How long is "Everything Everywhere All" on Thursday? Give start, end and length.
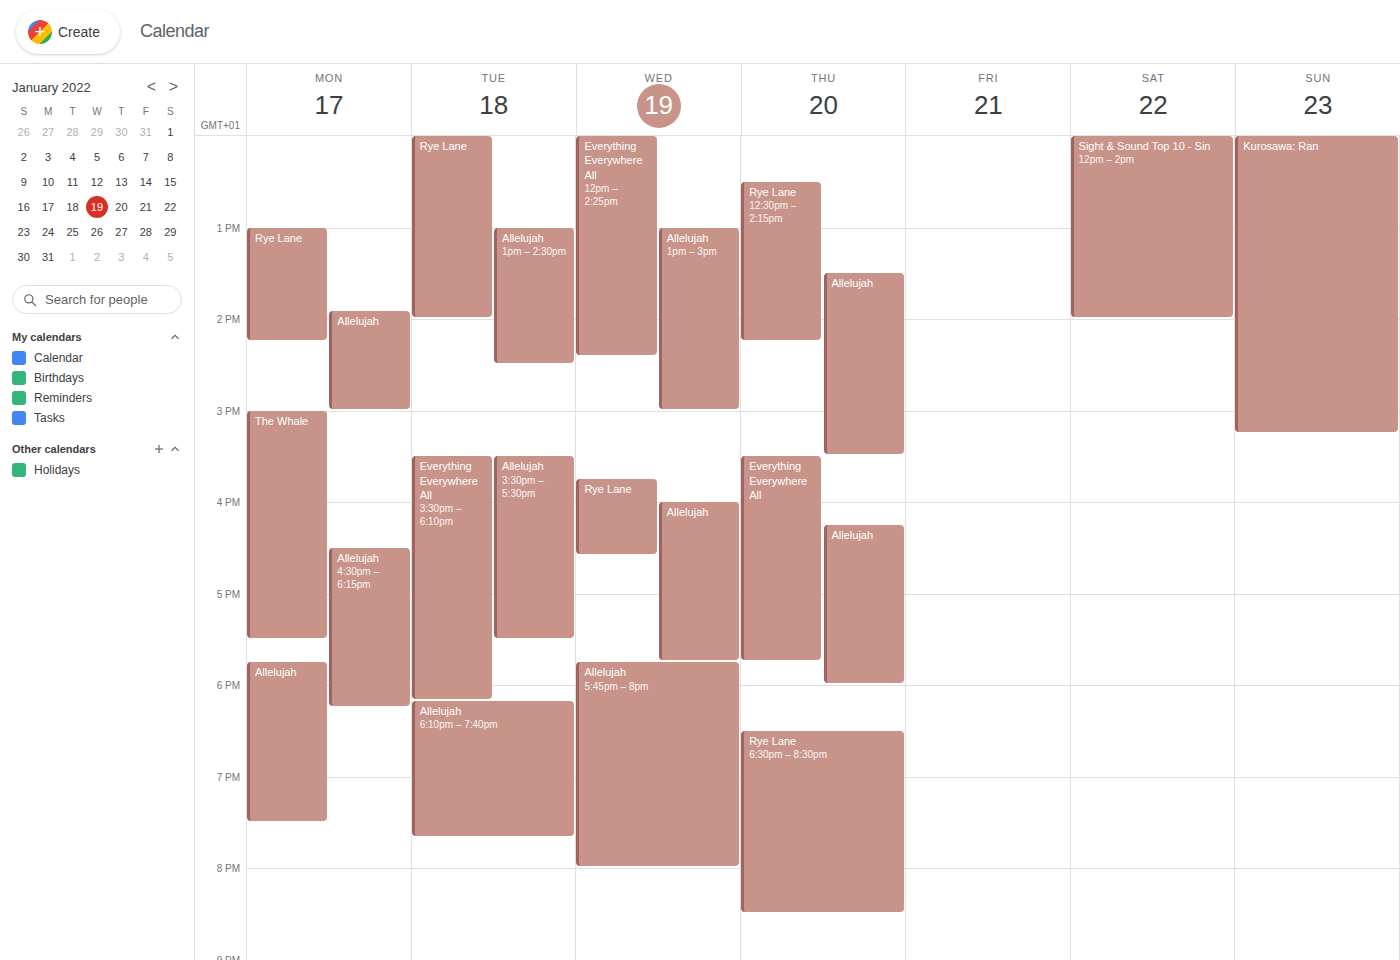
3:30 PM to 5:45 PM, 2 hours 15 minutes